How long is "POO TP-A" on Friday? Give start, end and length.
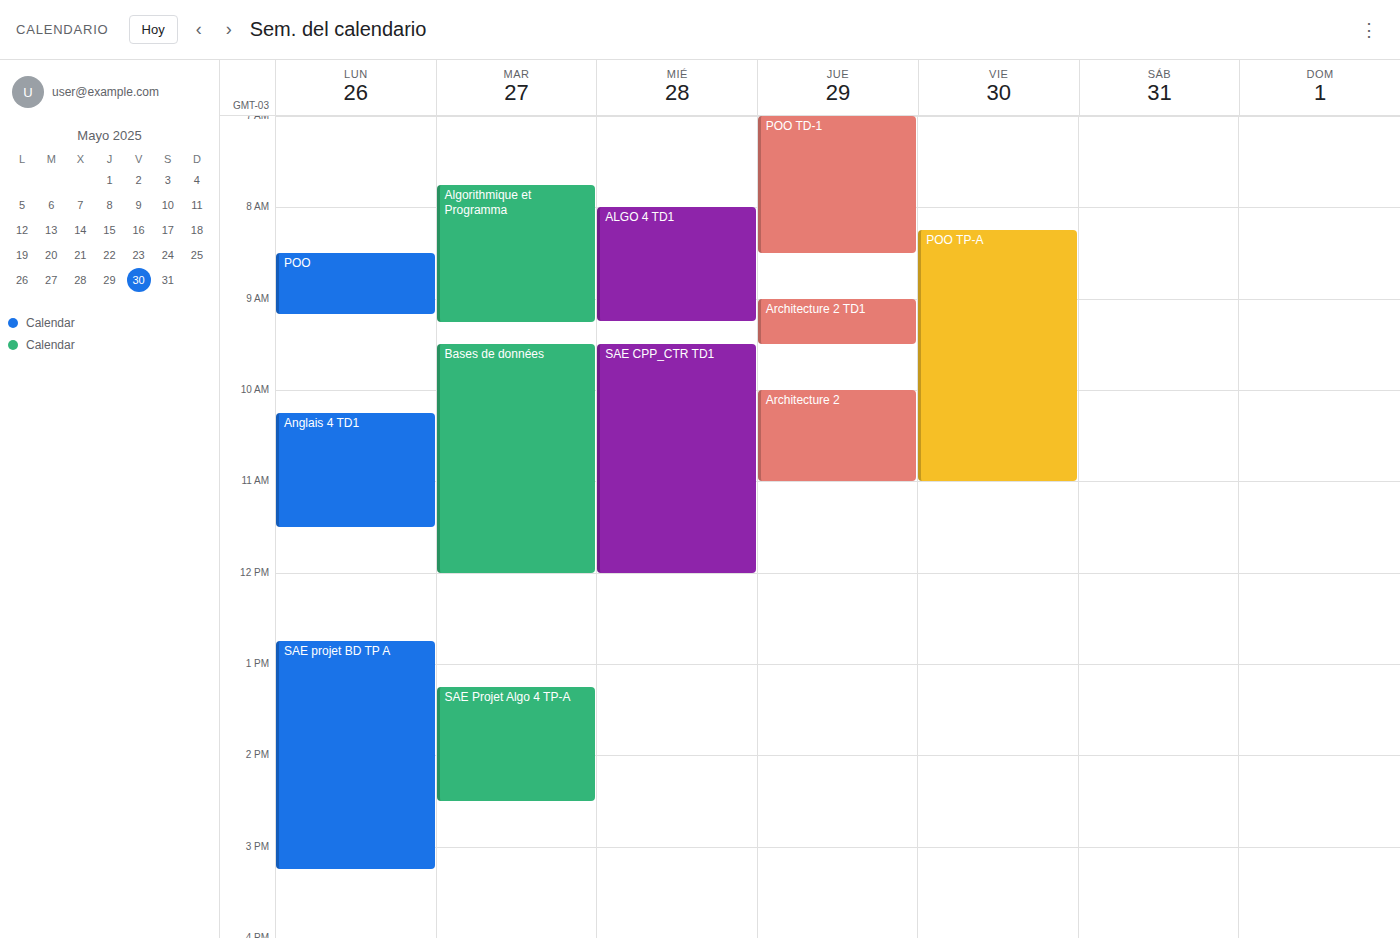
8:15 AM to 11:00 AM, 2 hours 45 minutes